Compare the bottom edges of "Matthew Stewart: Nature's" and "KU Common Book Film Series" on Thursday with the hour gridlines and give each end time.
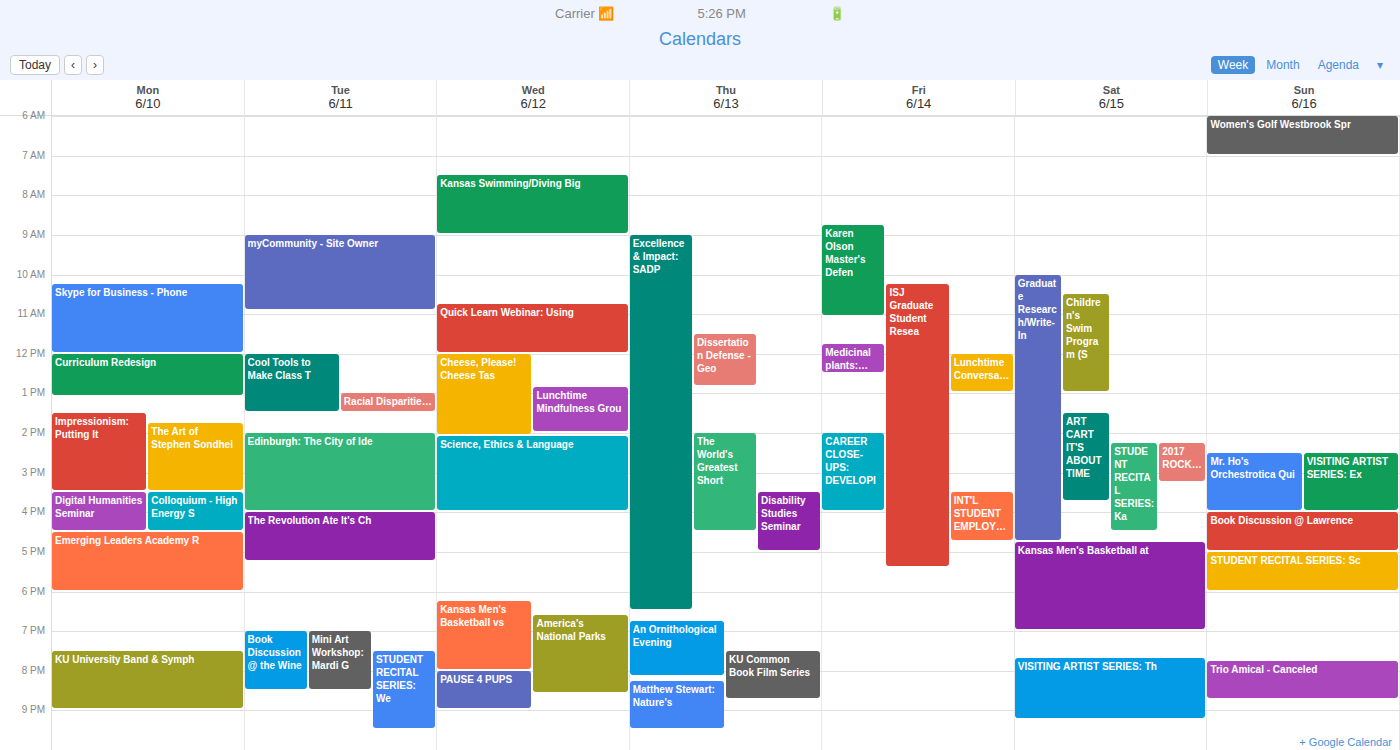
"Matthew Stewart: Nature's": 9:30 PM, halfway between the 9 PM and 10 PM lines. "KU Common Book Film Series": 8:45 PM, neither: three quarters of the way from the 8 PM line to the 9 PM line.